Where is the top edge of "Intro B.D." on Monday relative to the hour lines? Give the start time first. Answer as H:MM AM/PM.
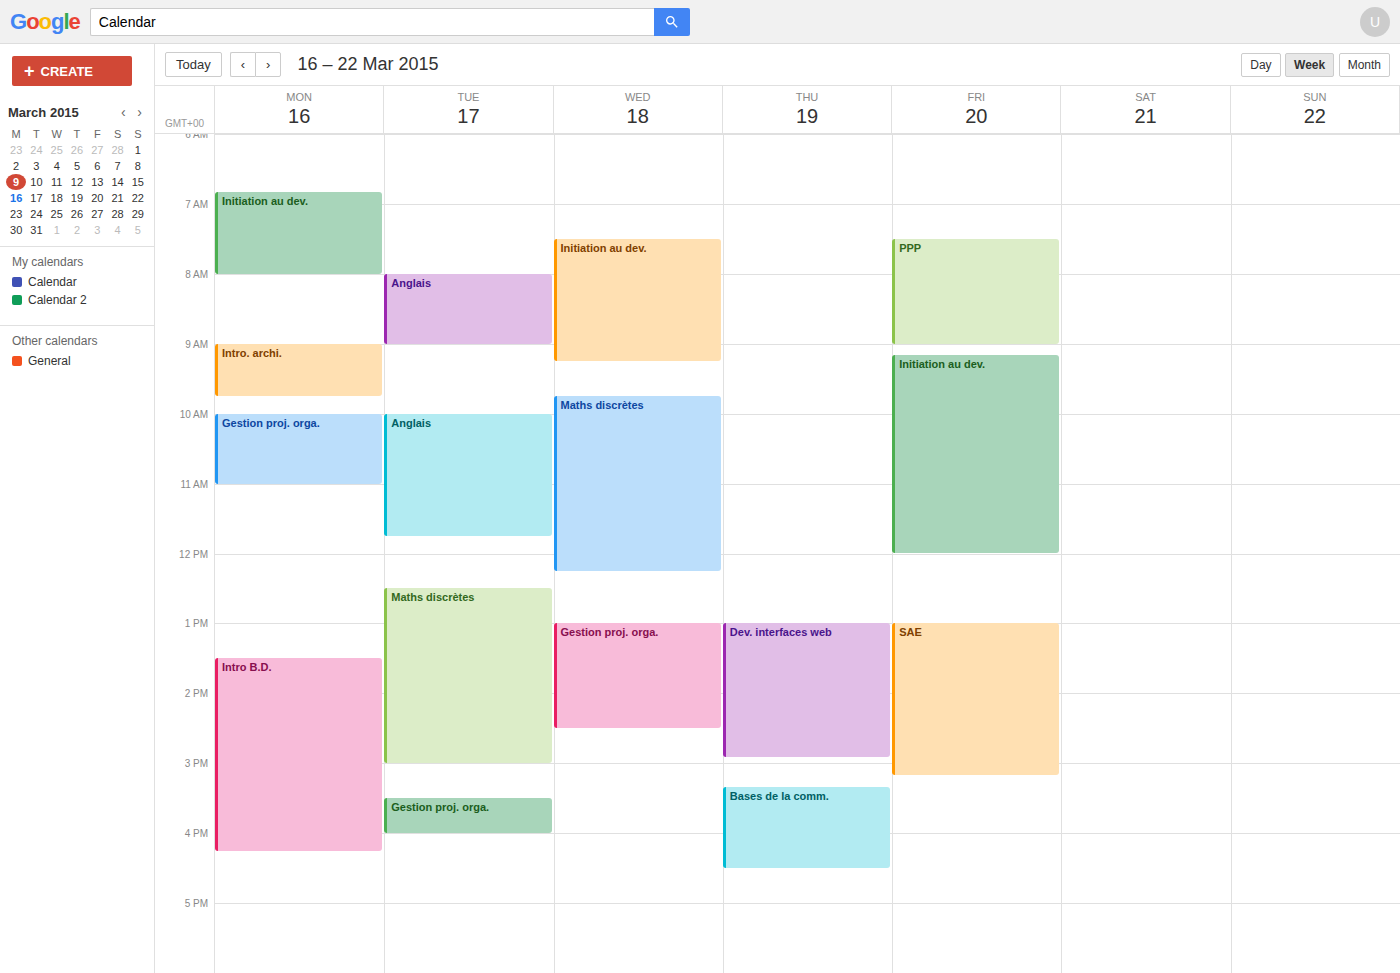
1:30 PM -- halfway between the 1 PM and 2 PM lines.